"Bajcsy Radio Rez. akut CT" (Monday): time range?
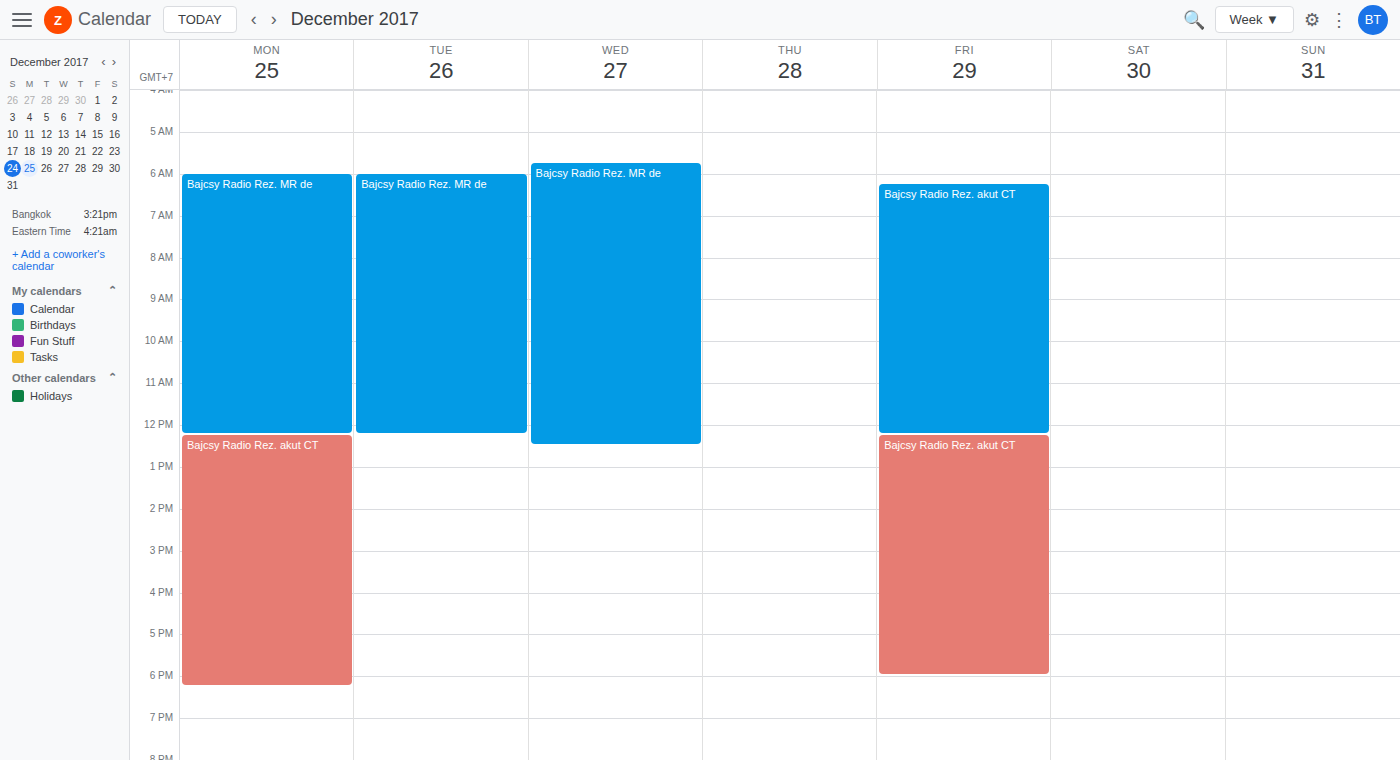
12:15 to 18:15